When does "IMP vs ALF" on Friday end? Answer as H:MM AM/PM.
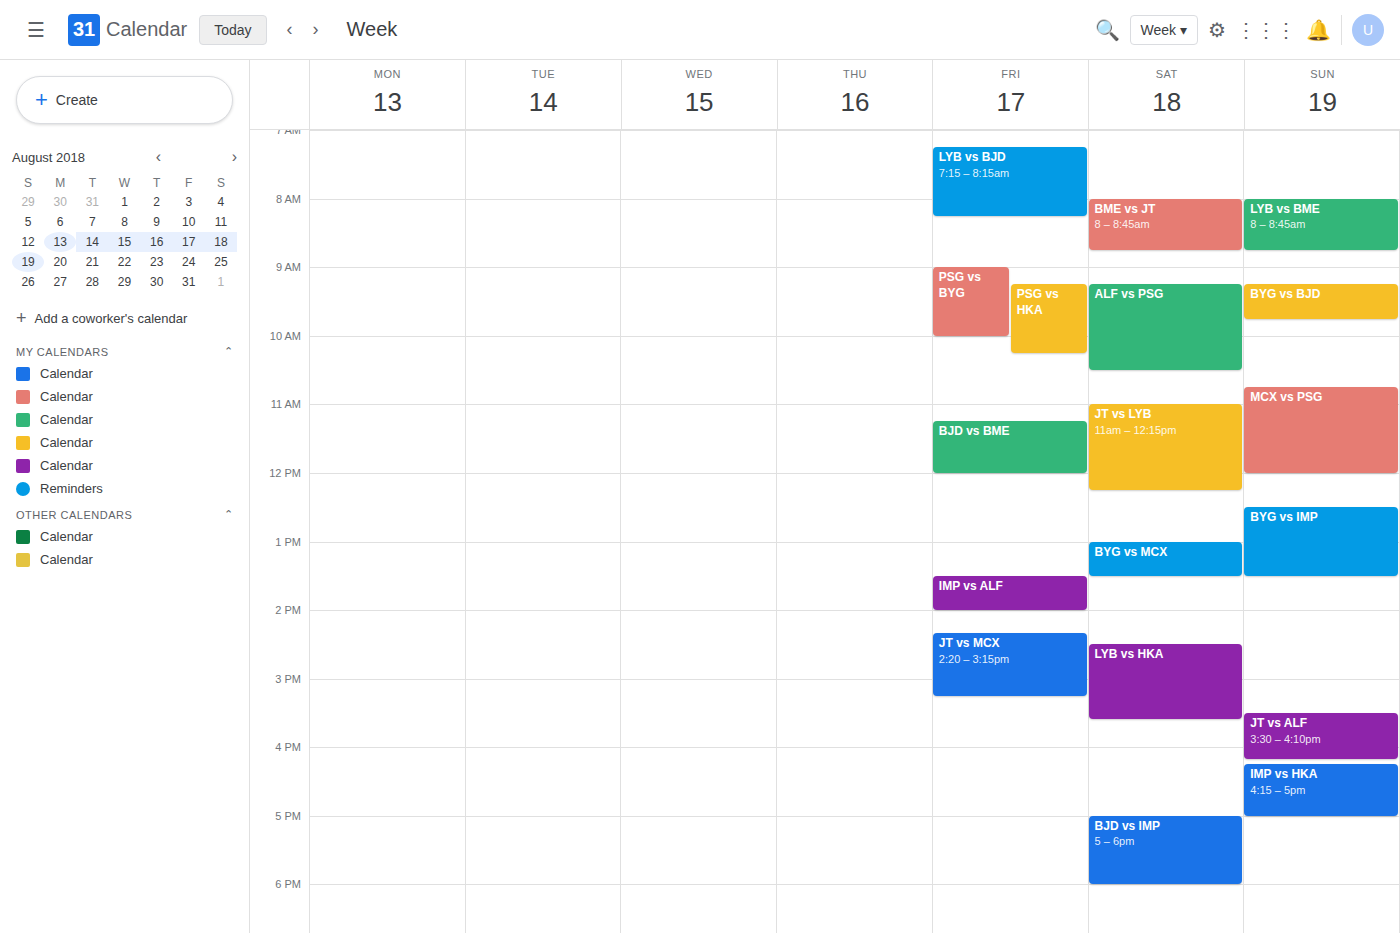
2:00 PM